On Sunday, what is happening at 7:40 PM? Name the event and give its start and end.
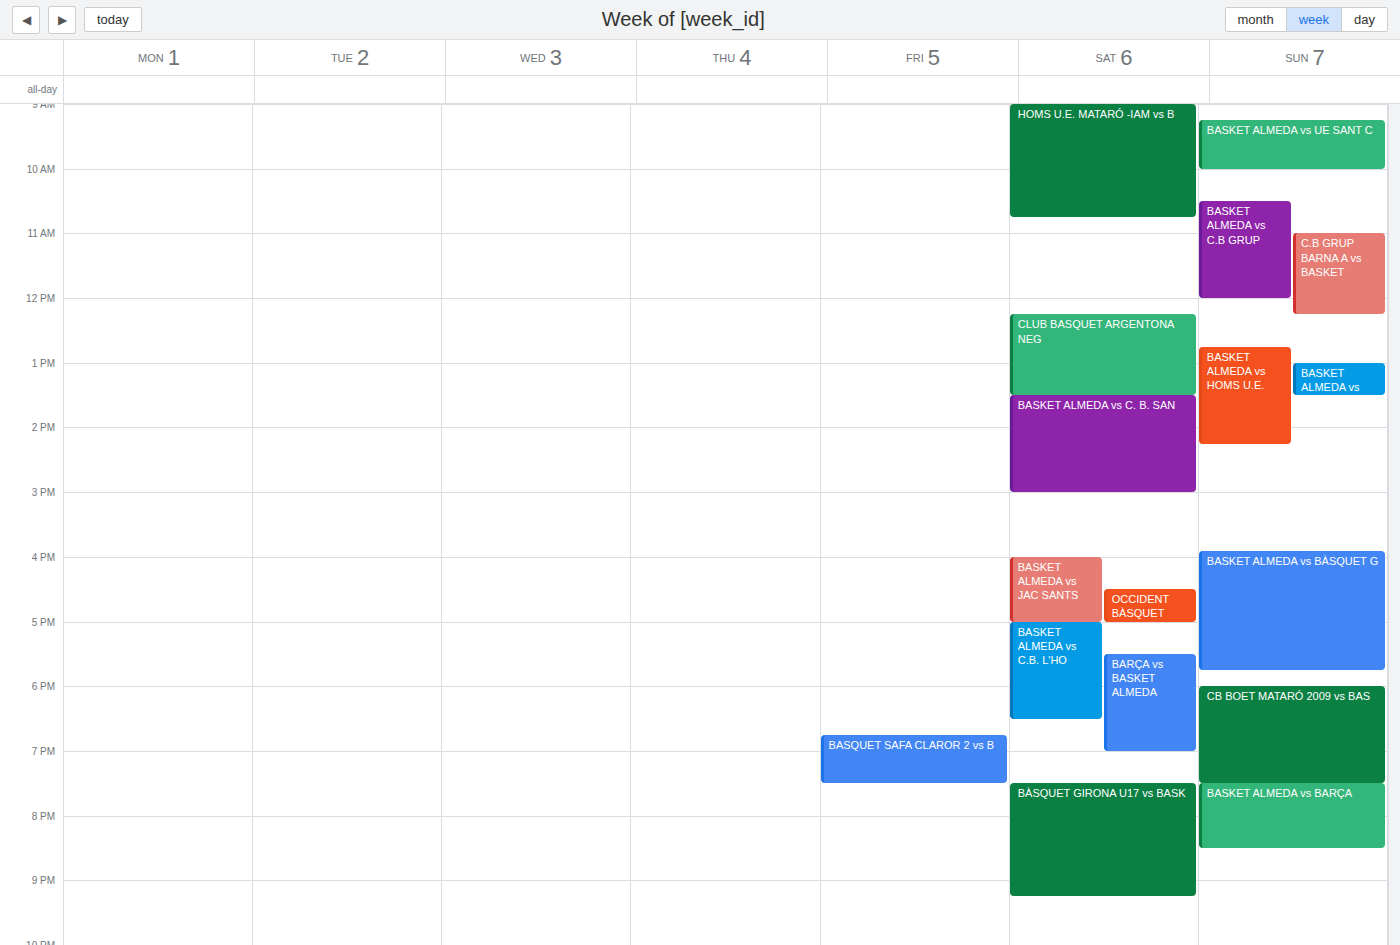
"BASKET ALMEDA vs BARÇA", 7:30 PM to 8:30 PM